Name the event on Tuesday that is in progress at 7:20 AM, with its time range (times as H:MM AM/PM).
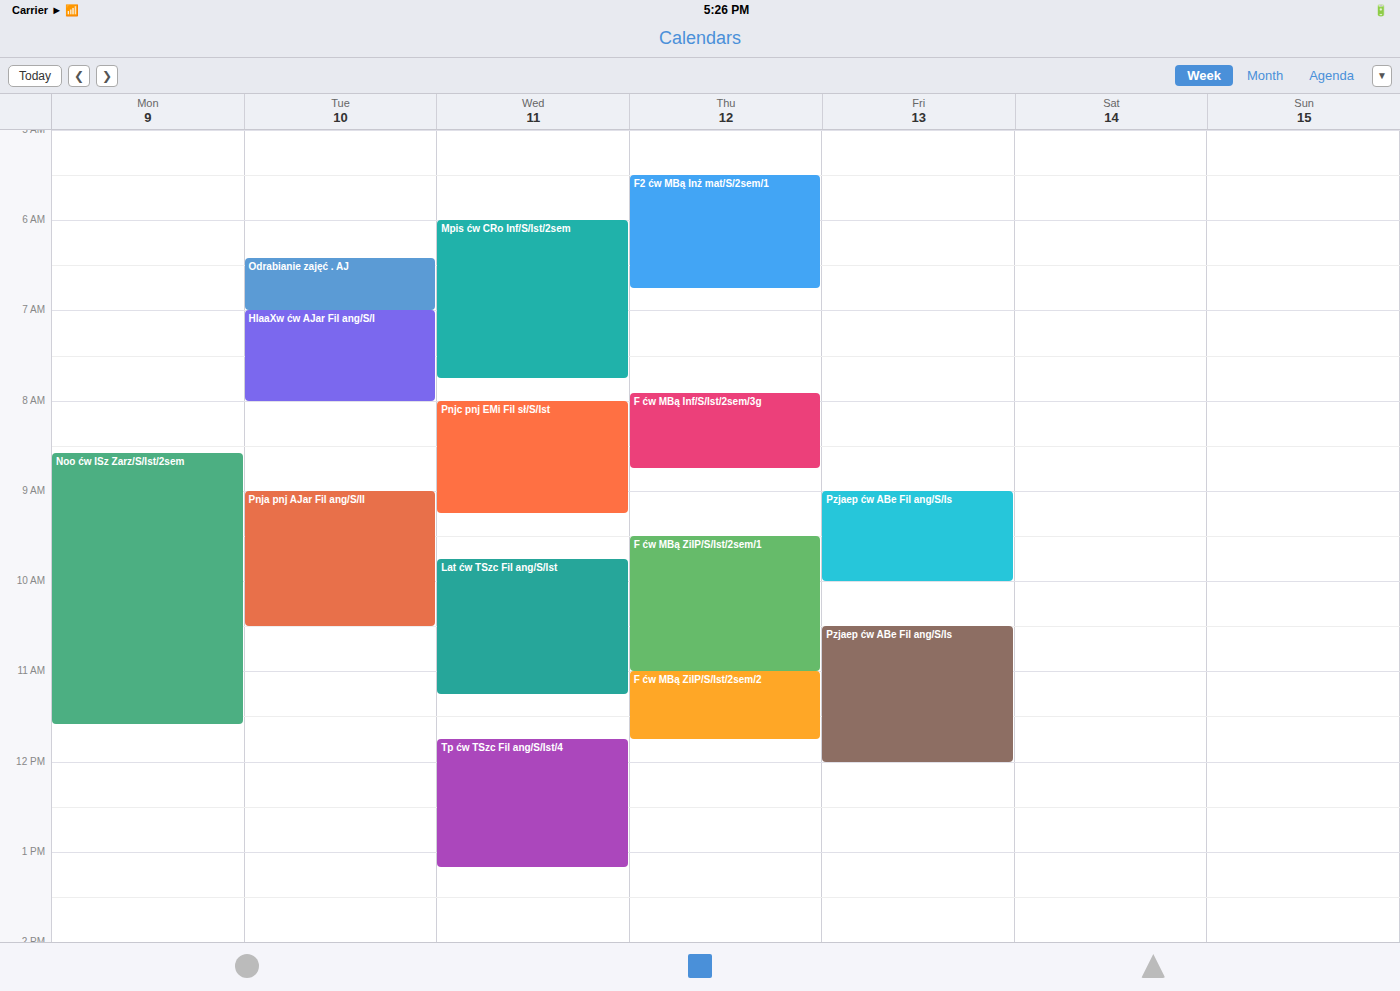
"HlaaXw ćw AJar Fil ang/S/I", 7:00 AM to 8:00 AM